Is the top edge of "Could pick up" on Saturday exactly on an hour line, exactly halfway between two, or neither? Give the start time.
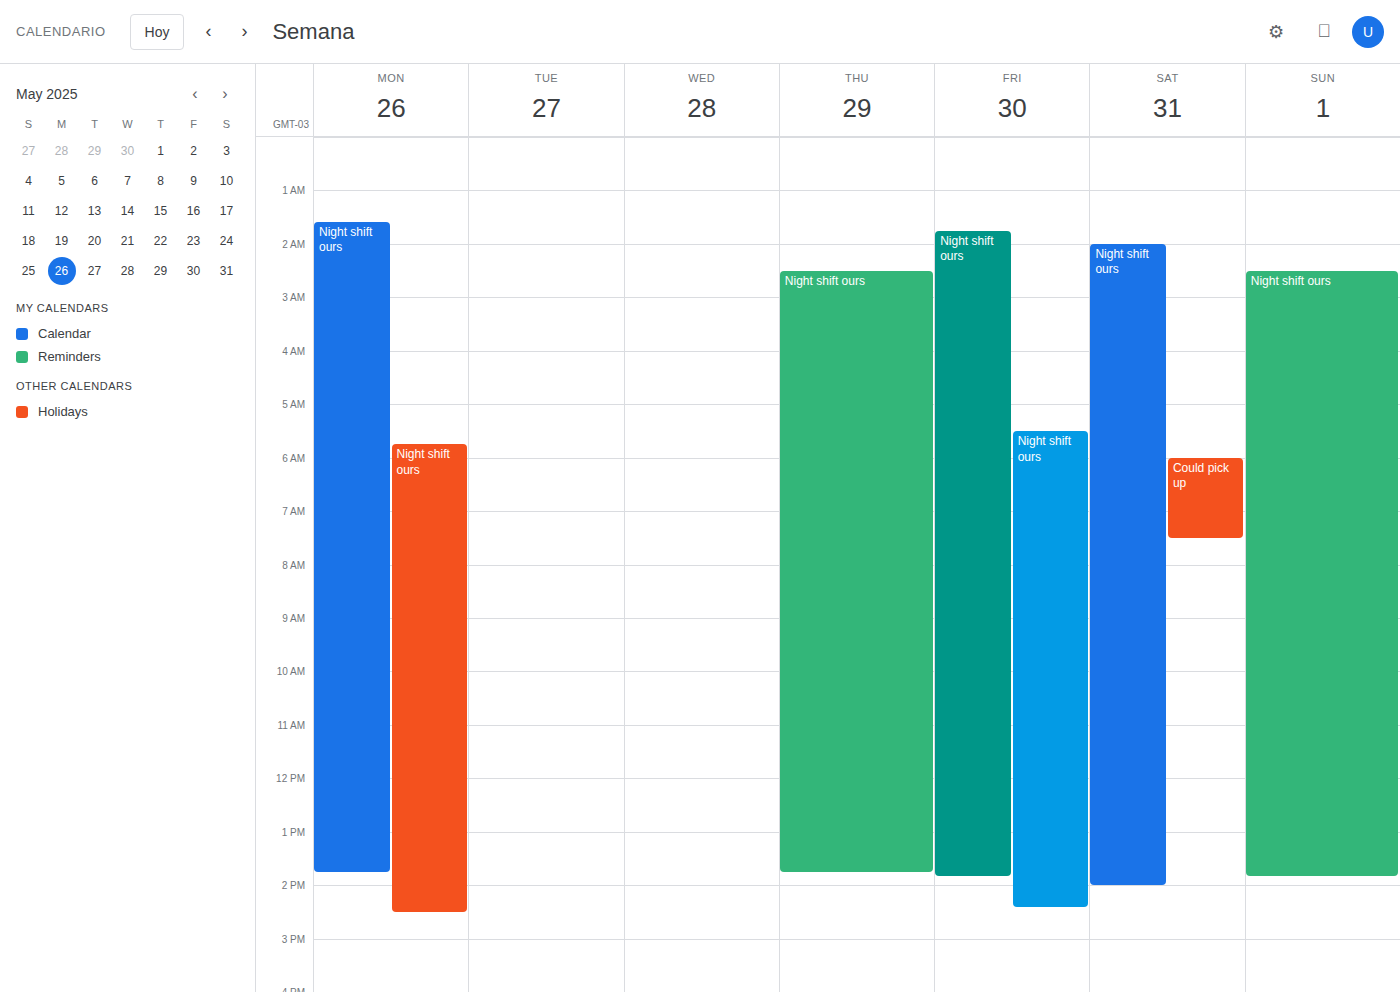
6:00 AM -- exactly on the 6 AM line.